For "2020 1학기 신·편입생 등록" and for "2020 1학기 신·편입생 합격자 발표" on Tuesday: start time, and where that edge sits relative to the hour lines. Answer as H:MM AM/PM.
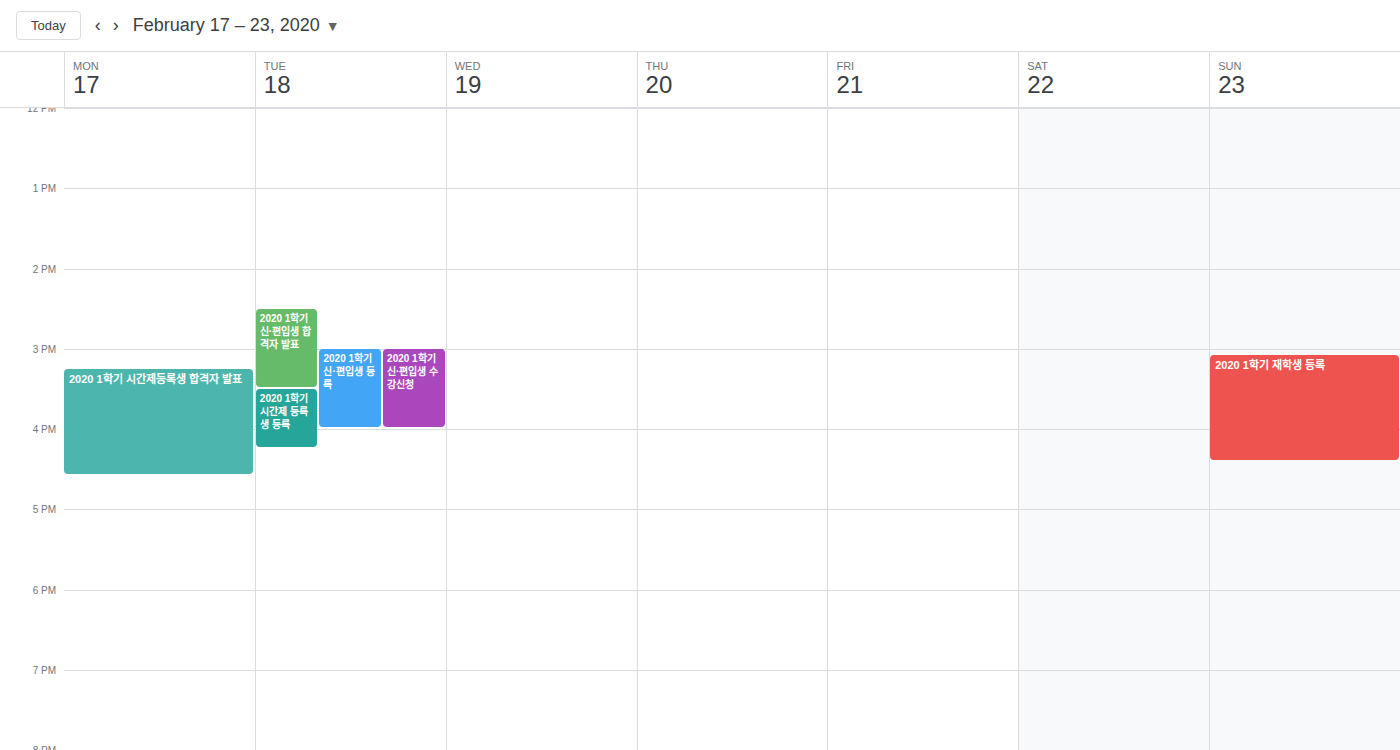
"2020 1학기 신·편입생 등록": 3:00 PM, exactly on the 3 PM line. "2020 1학기 신·편입생 합격자 발표": 2:30 PM, halfway between the 2 PM and 3 PM lines.